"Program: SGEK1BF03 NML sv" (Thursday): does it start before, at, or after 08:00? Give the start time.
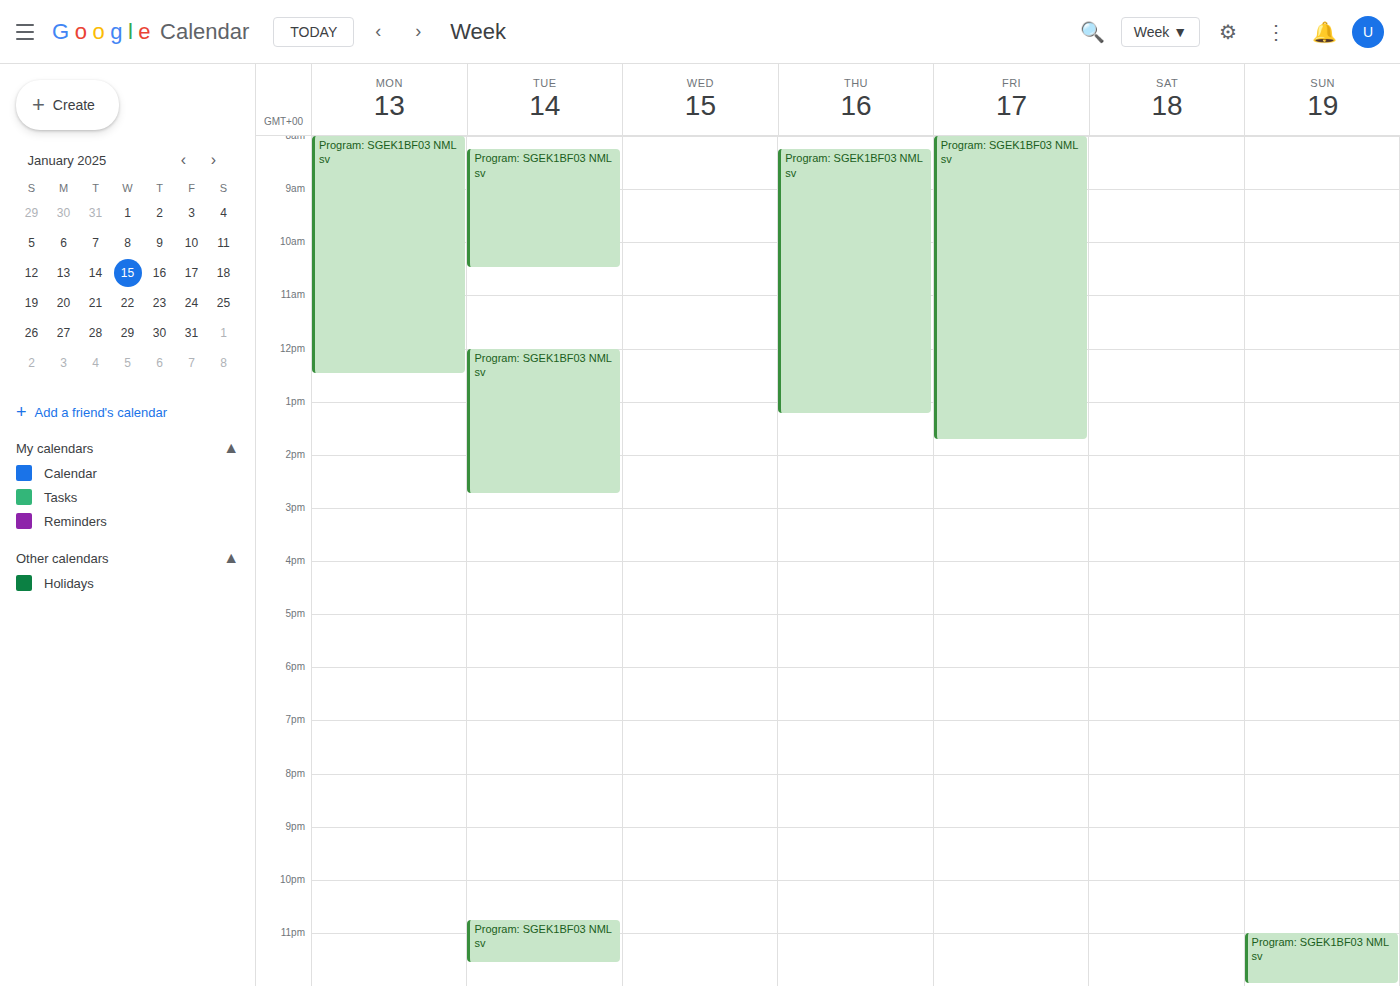
08:15 -- after 08:00, 15 minutes below the 08:00 line.